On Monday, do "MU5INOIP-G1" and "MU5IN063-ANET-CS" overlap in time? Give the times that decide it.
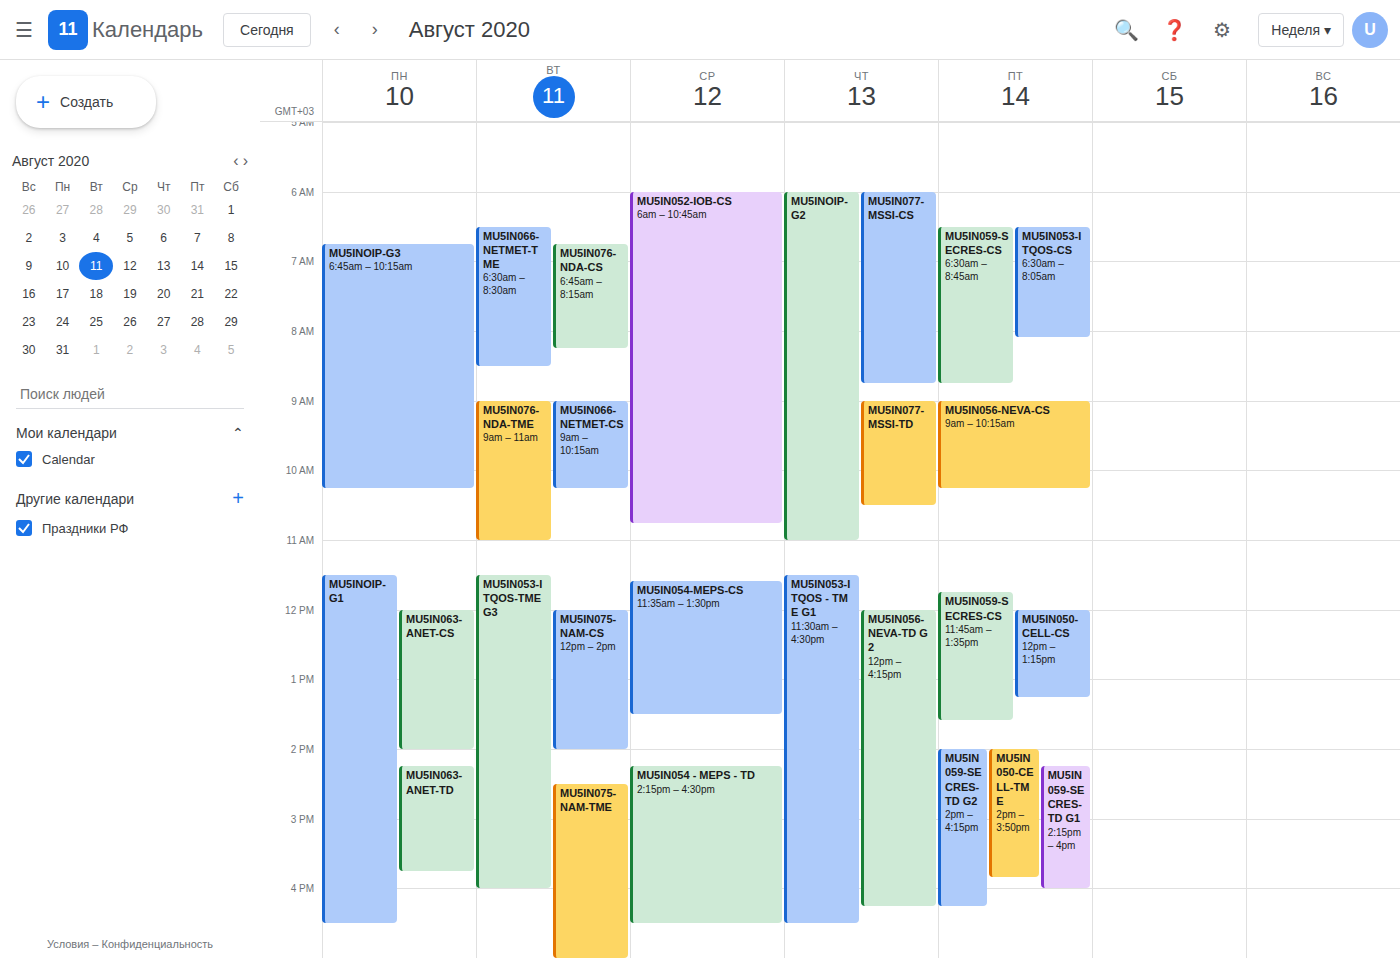
"MU5IN063-ANET-CS" runs 12:00 PM to 2:00 PM, inside "MU5INOIP-G1" -- they overlap.